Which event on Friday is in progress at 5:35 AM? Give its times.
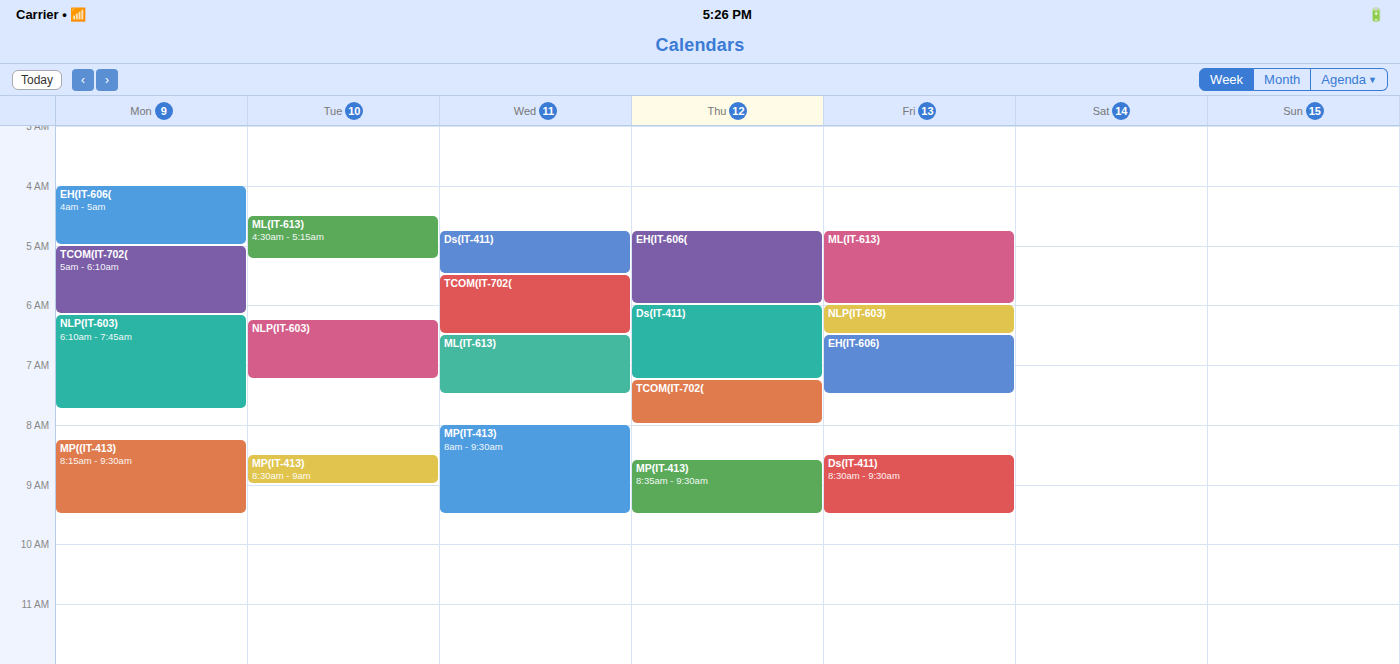
"ML(IT-613)", 4:45 AM to 6:00 AM